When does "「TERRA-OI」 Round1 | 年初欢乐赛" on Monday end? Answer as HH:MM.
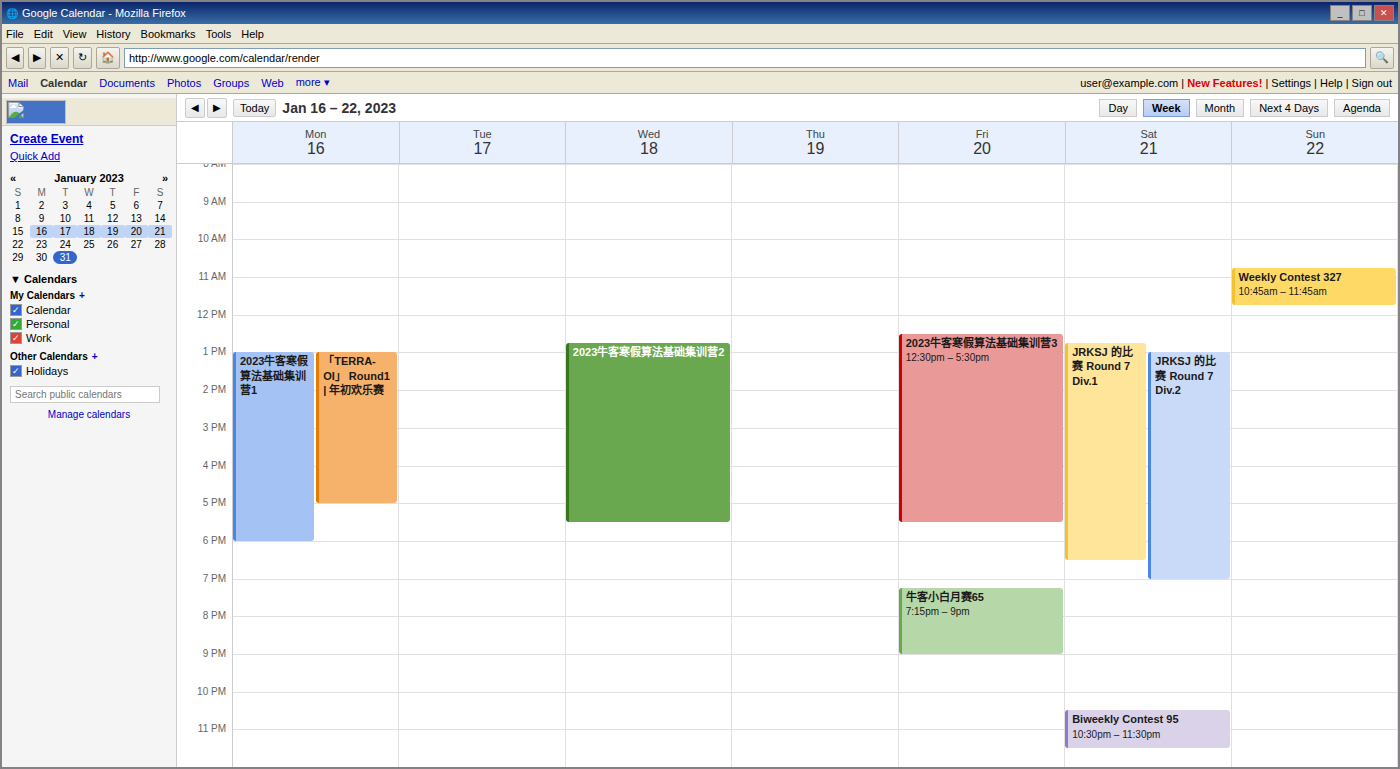
17:00